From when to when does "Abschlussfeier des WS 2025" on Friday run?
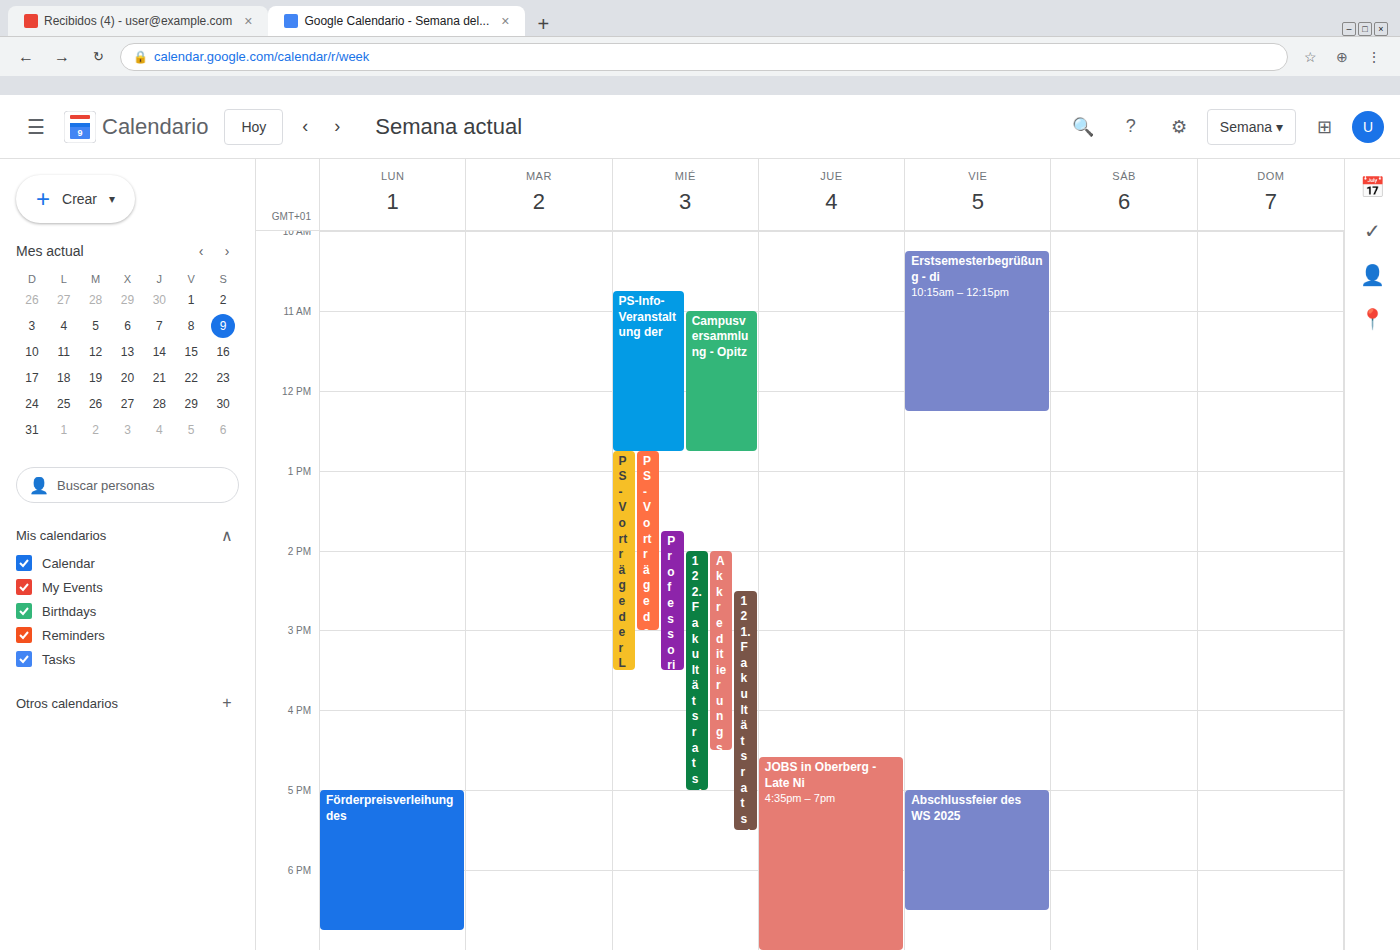
5:00 PM to 6:30 PM